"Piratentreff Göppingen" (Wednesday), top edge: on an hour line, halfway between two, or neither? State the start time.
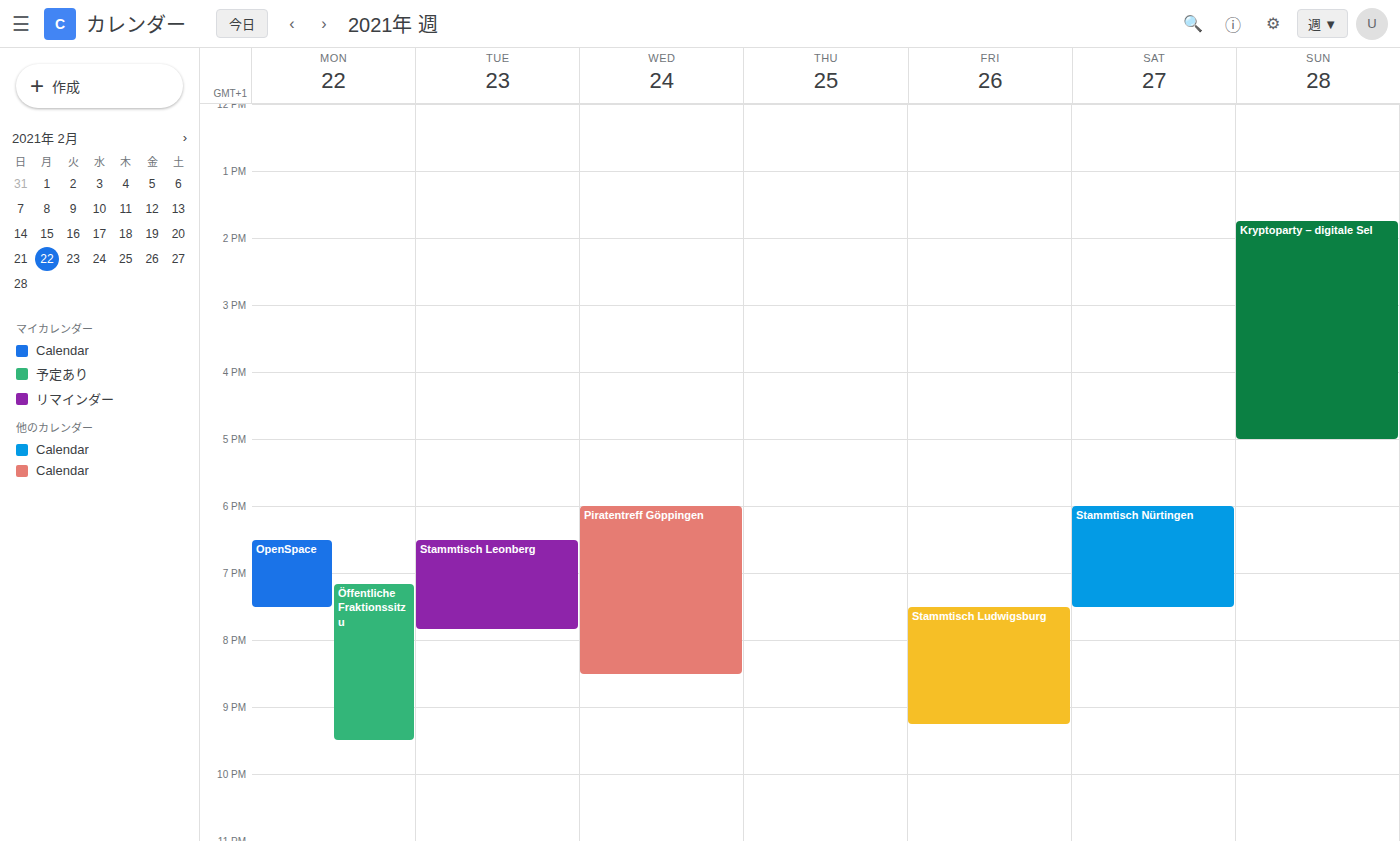
6:00 PM -- exactly on the 6 PM line.